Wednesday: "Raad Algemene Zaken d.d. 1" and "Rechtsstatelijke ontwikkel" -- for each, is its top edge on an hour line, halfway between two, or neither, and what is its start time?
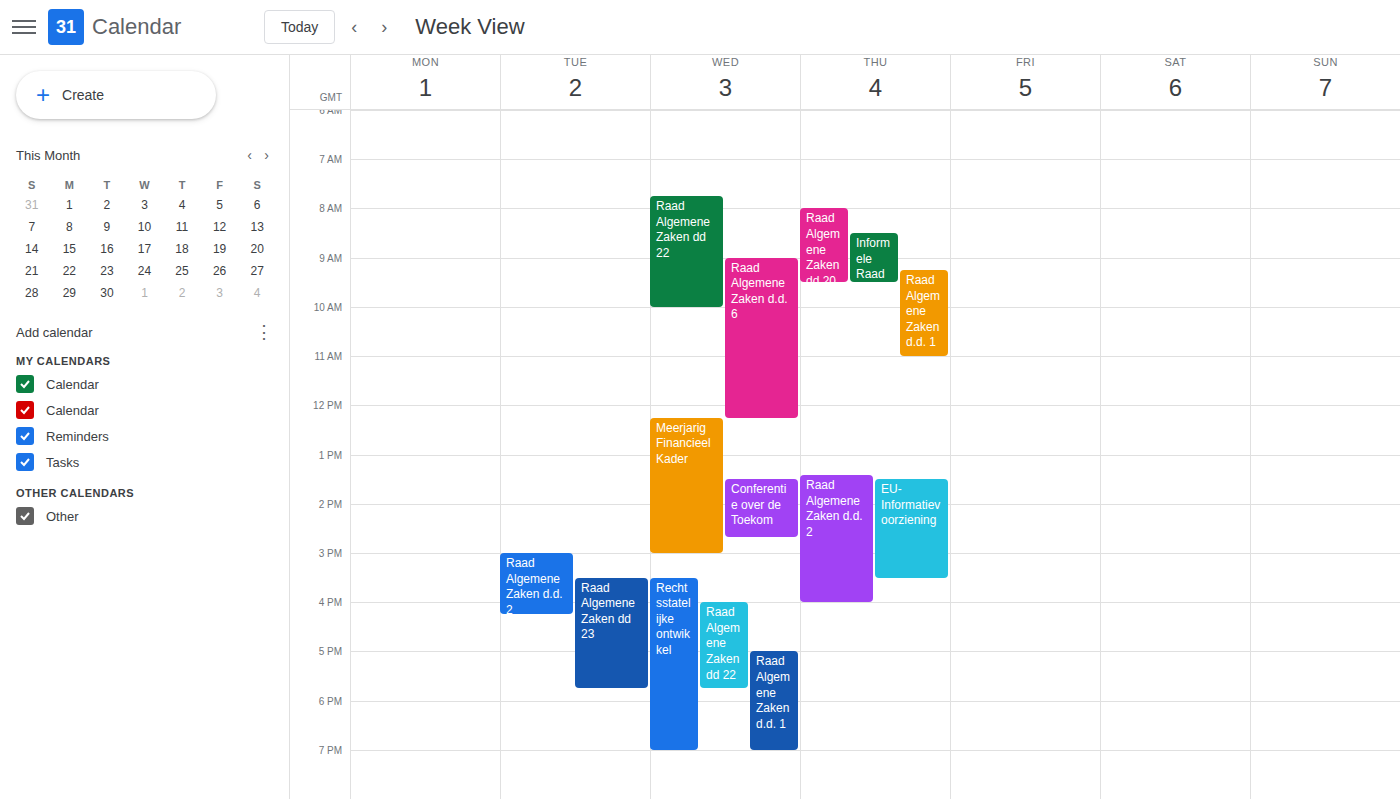
"Raad Algemene Zaken d.d. 1": 5:00 PM, exactly on the 5 PM line. "Rechtsstatelijke ontwikkel": 3:30 PM, halfway between the 3 PM and 4 PM lines.